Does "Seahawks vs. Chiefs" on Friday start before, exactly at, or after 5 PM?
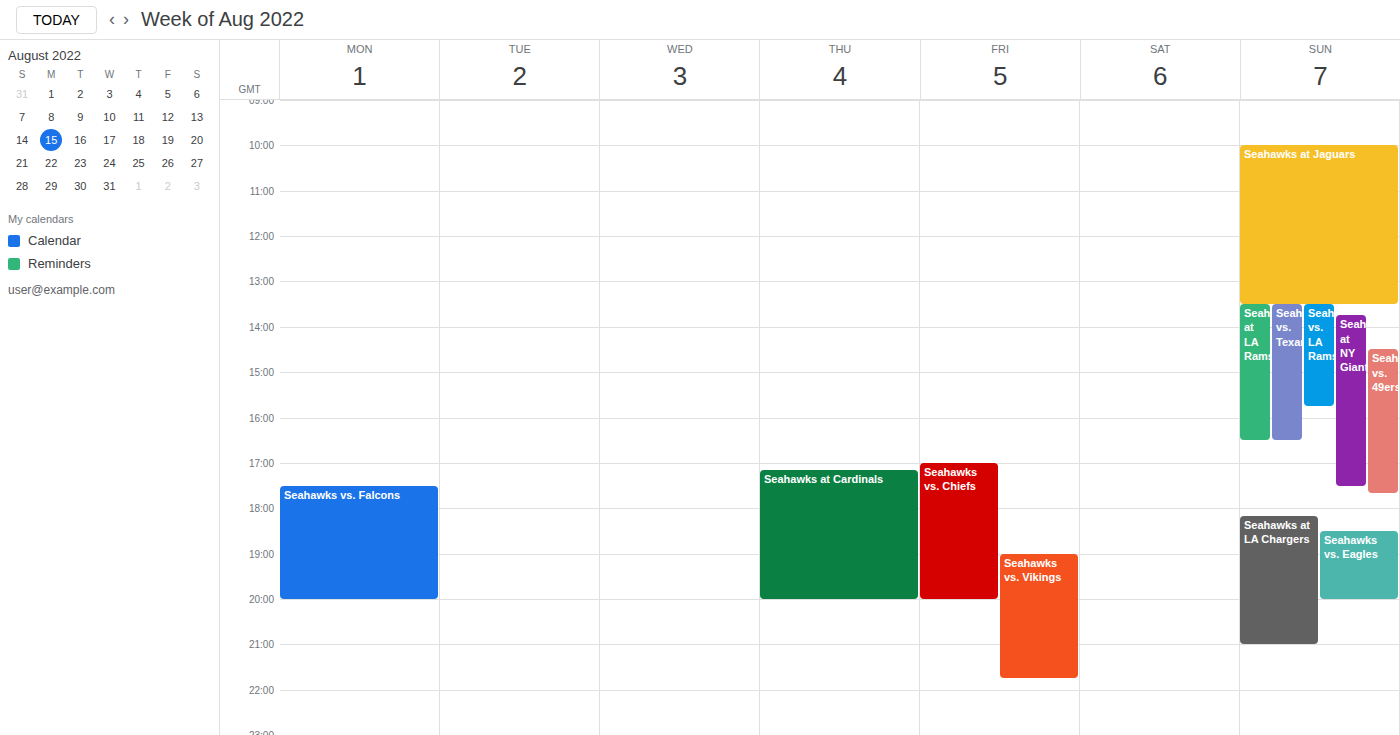
5:00 PM -- exactly at 5 PM, on the 5 PM line.